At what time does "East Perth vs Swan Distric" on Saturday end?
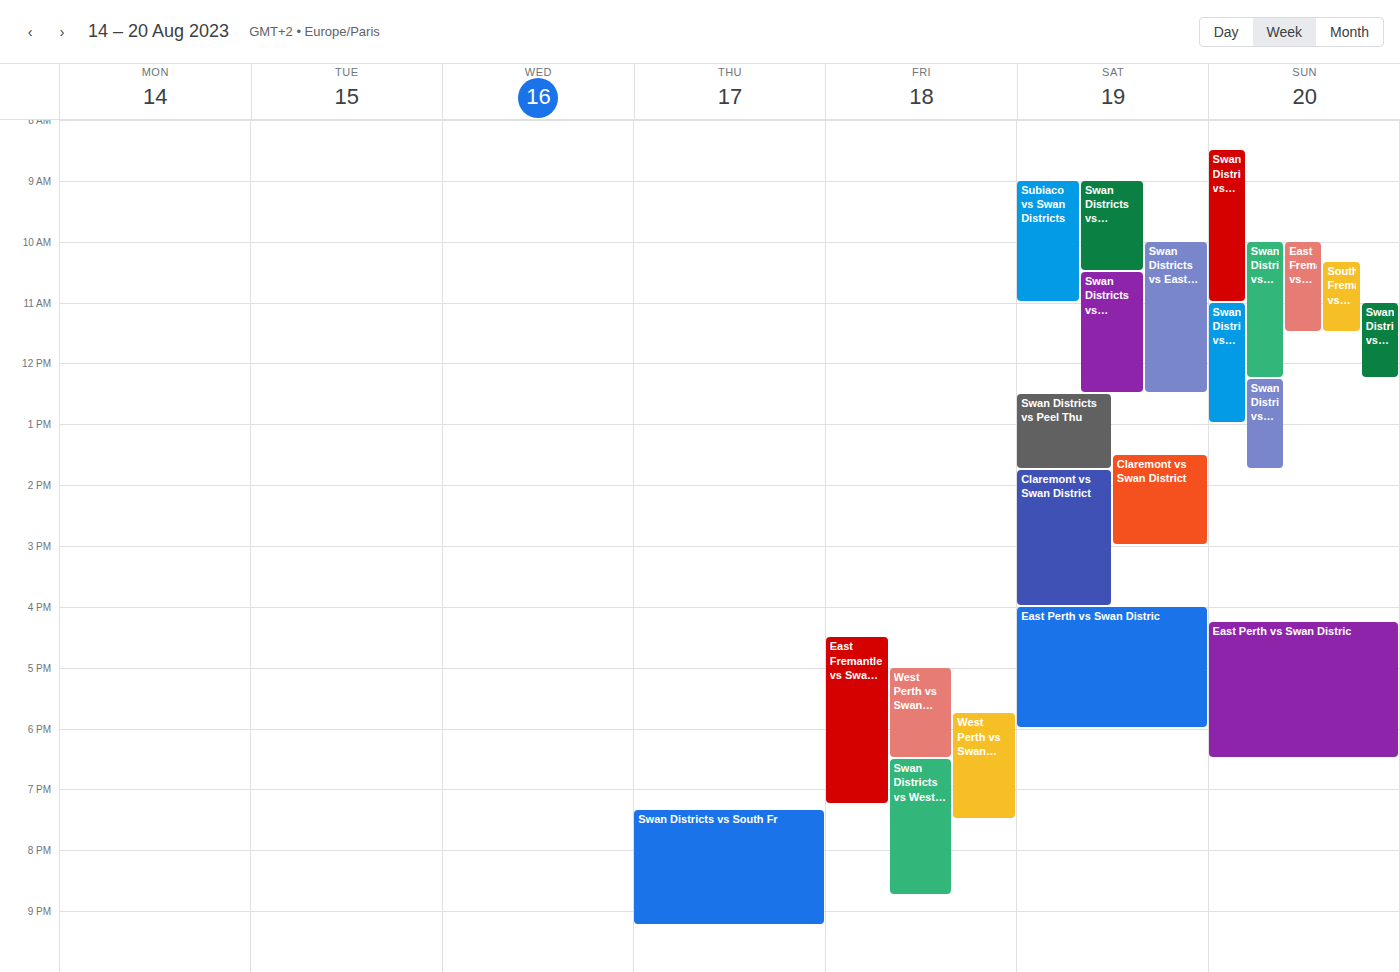
6:00 PM